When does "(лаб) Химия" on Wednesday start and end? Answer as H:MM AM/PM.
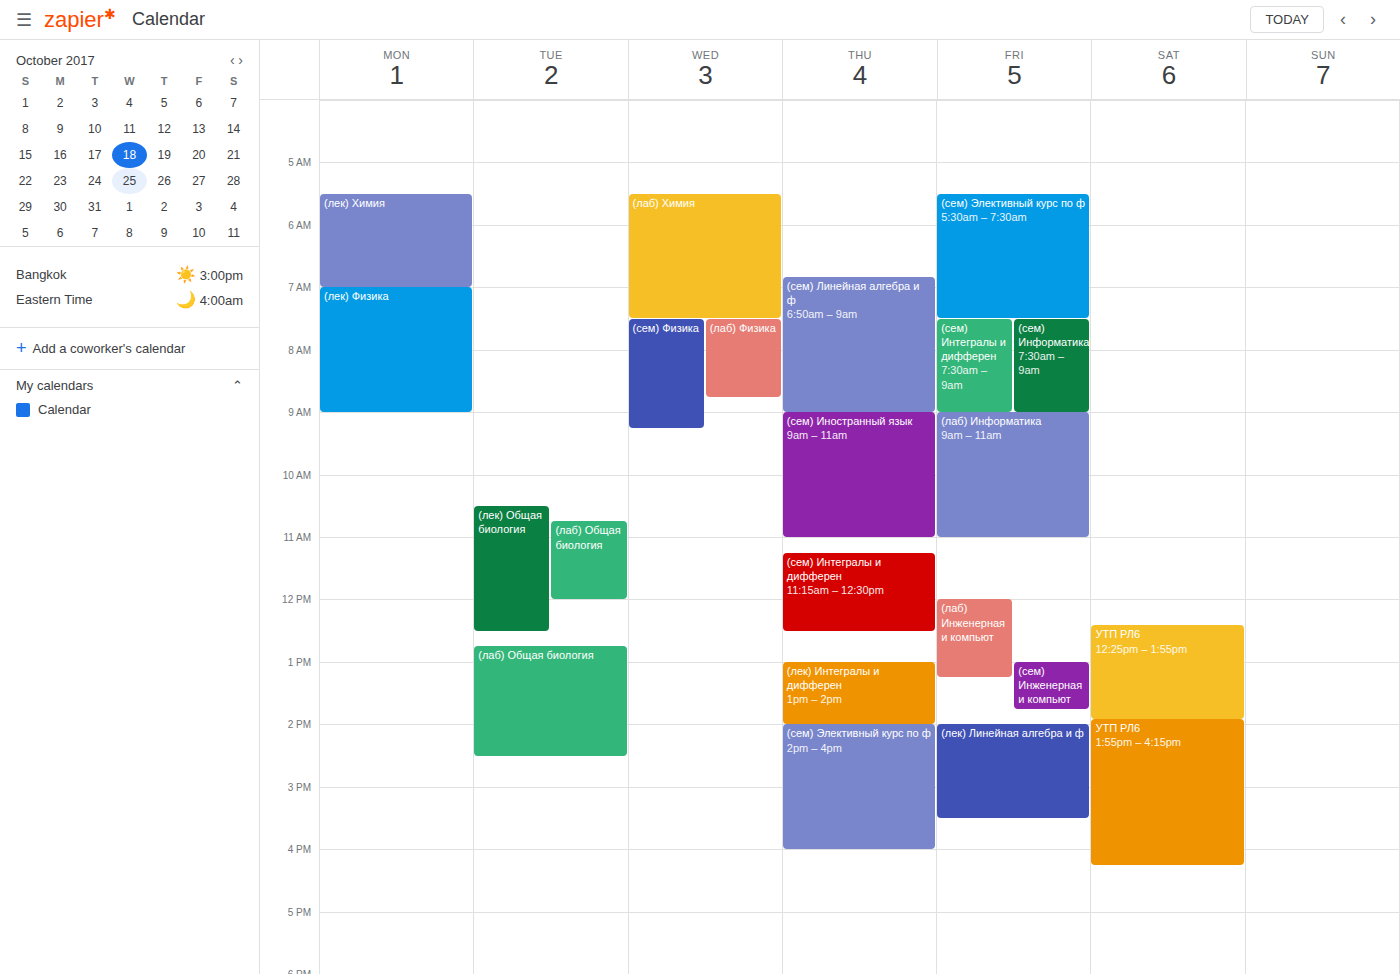
5:30 AM to 7:30 AM